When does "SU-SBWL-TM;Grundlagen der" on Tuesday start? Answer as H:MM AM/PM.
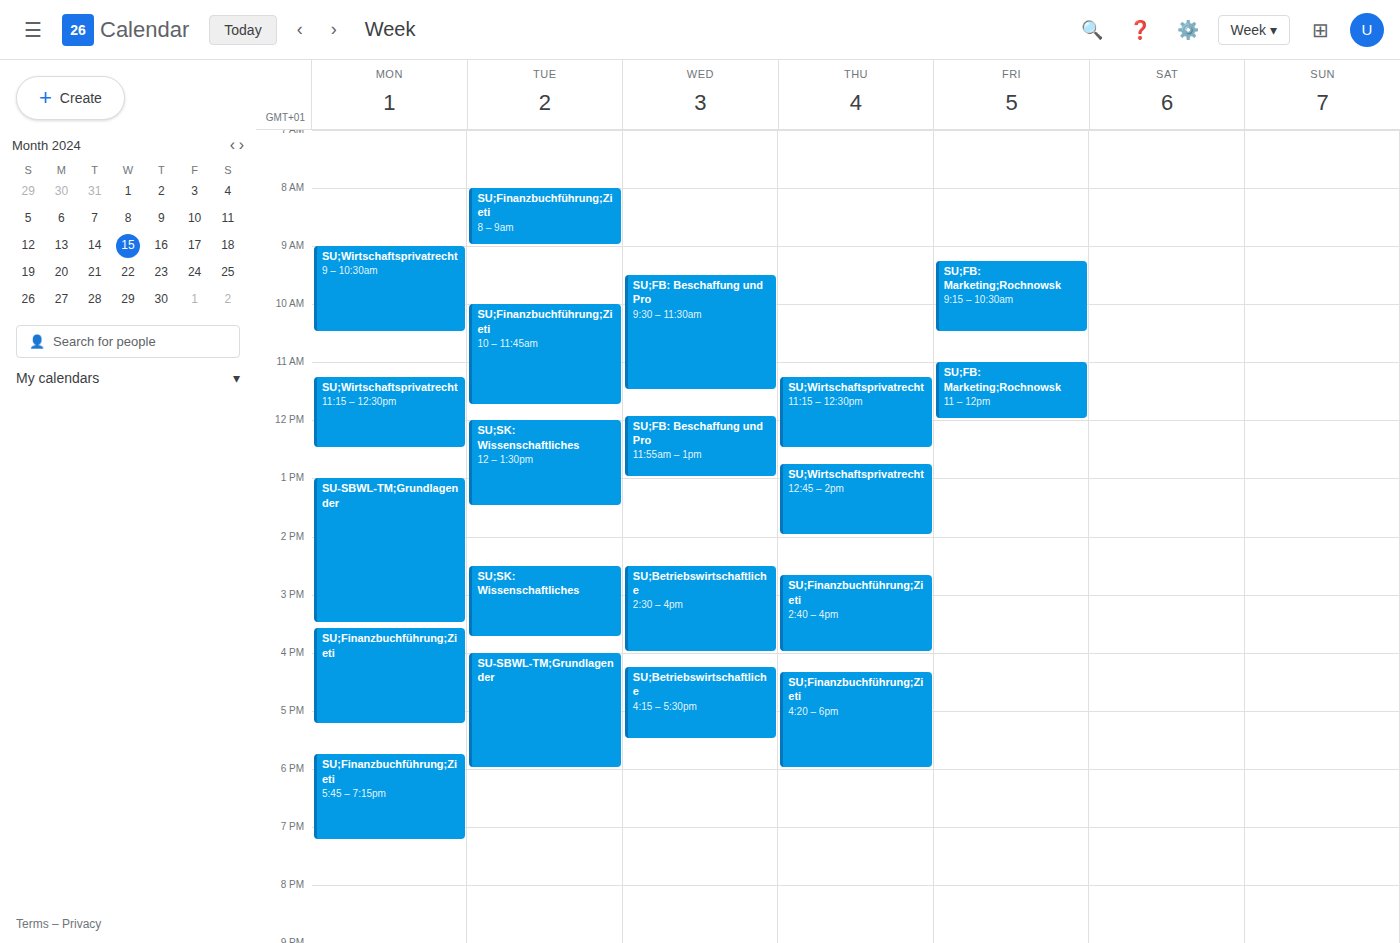
4:00 PM